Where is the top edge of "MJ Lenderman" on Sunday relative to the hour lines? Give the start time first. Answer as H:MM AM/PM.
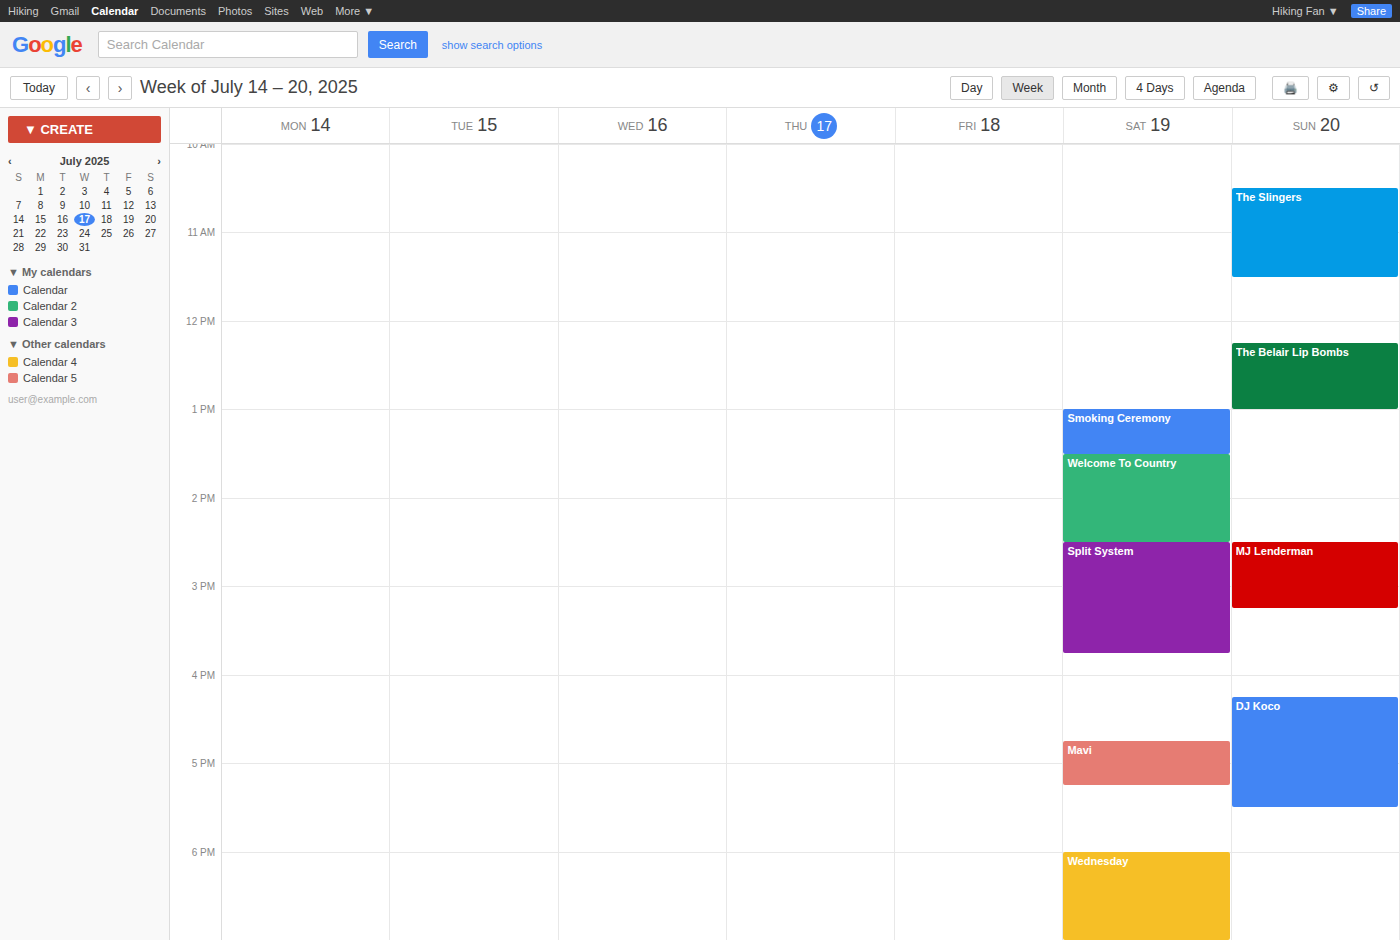
2:30 PM -- halfway between the 2 PM and 3 PM lines.